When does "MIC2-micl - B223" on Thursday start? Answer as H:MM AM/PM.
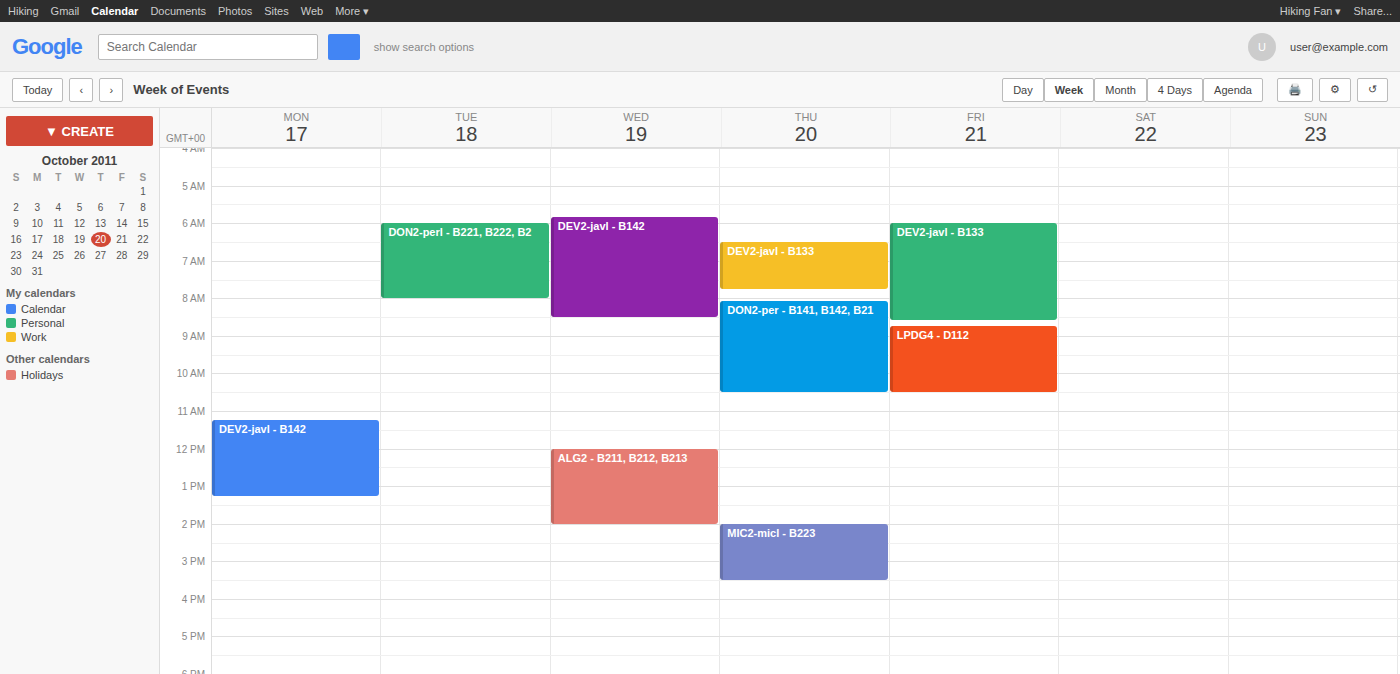
2:00 PM